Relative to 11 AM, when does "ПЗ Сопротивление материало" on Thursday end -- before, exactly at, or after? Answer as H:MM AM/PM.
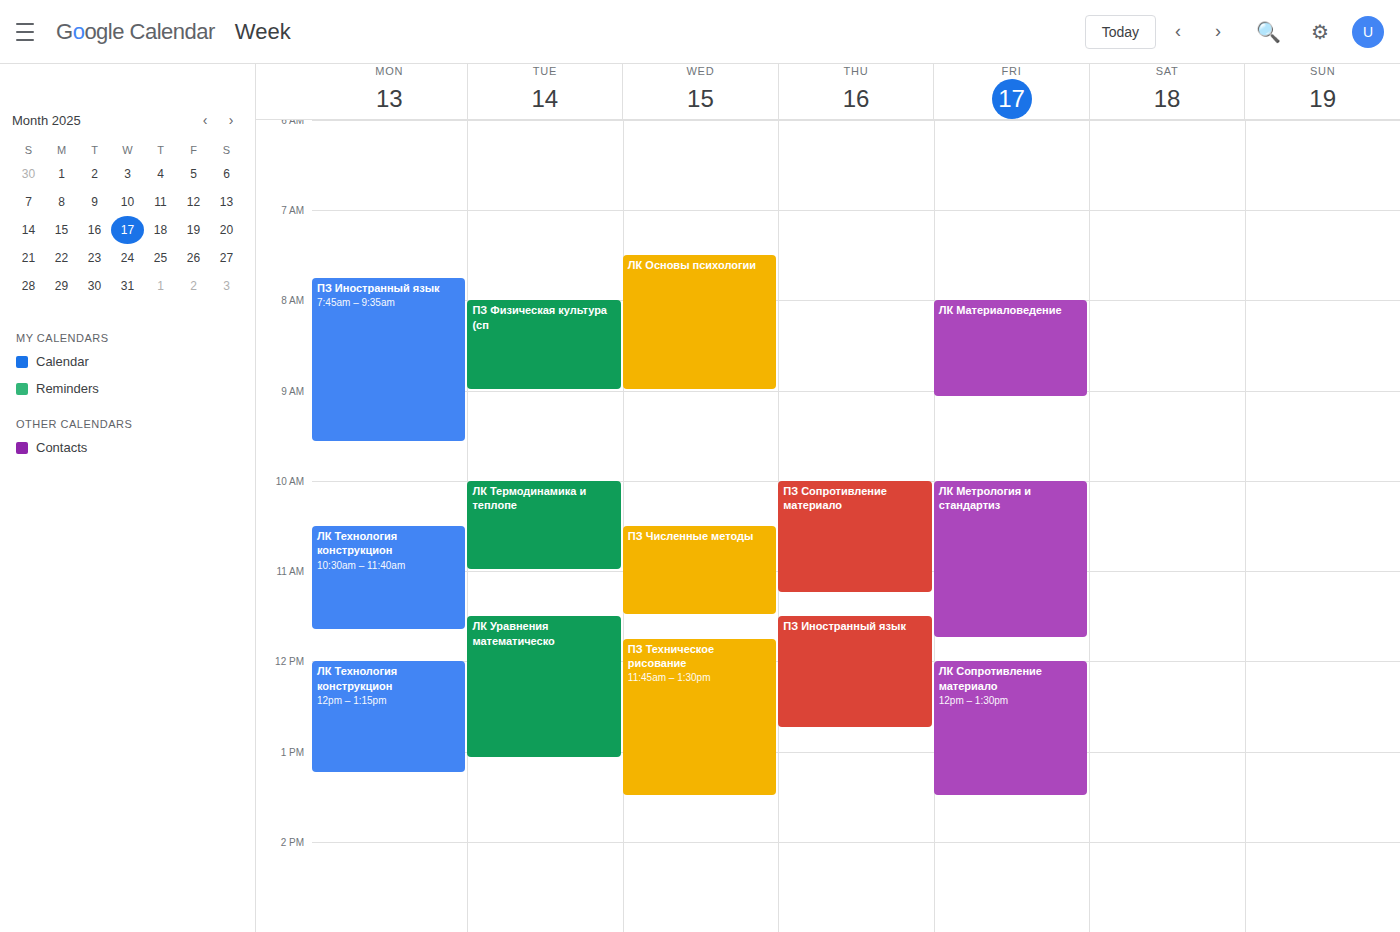
11:15 AM -- after 11 AM, 15 minutes below the 11 AM line.